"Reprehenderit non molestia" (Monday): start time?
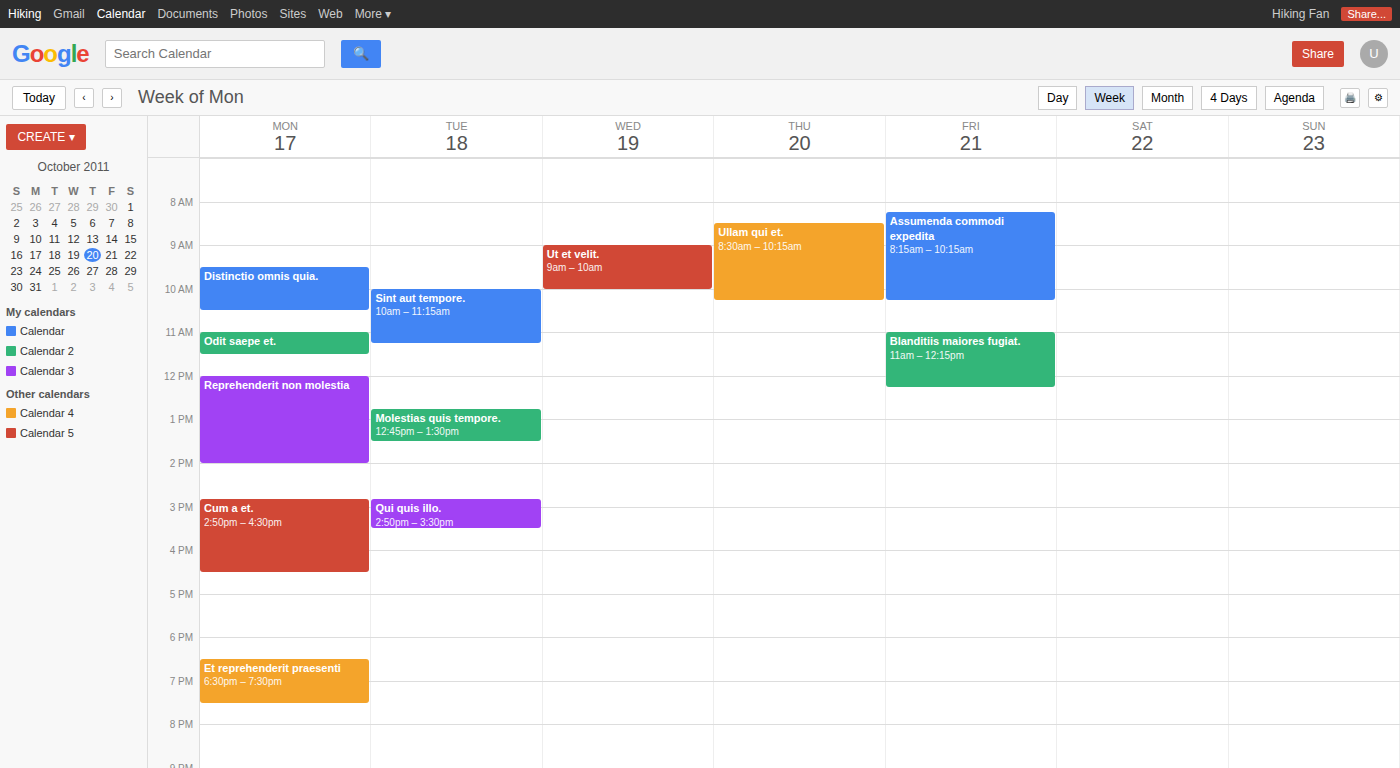
12:00 PM